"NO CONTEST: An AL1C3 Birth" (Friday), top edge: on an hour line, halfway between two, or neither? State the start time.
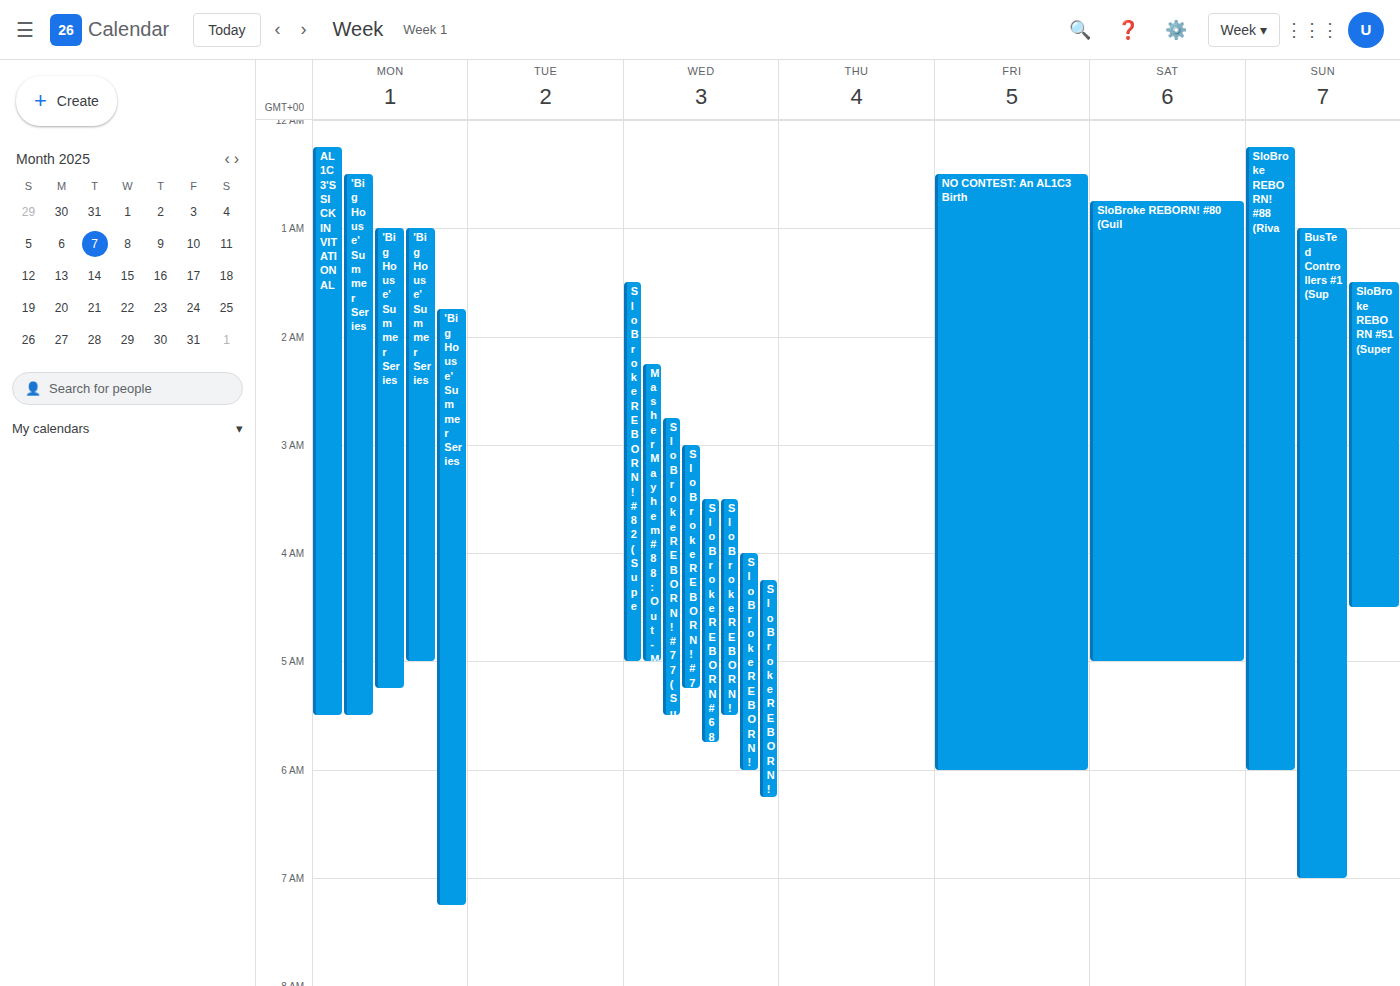
12:30 AM -- halfway between the 12 AM and 1 AM lines.